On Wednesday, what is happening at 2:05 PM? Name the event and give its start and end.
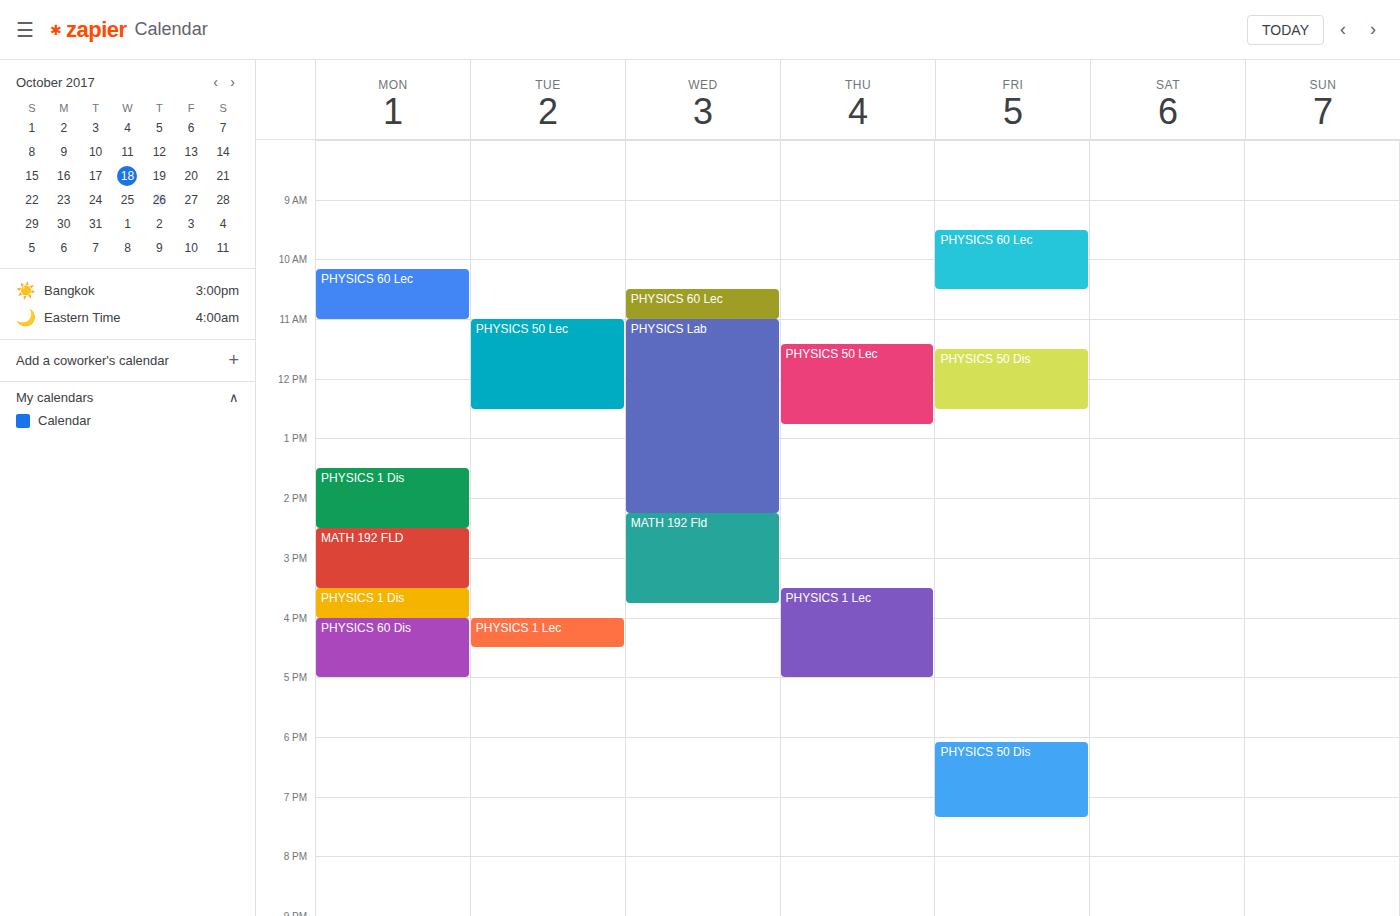
"PHYSICS Lab", 11:00 AM to 2:15 PM